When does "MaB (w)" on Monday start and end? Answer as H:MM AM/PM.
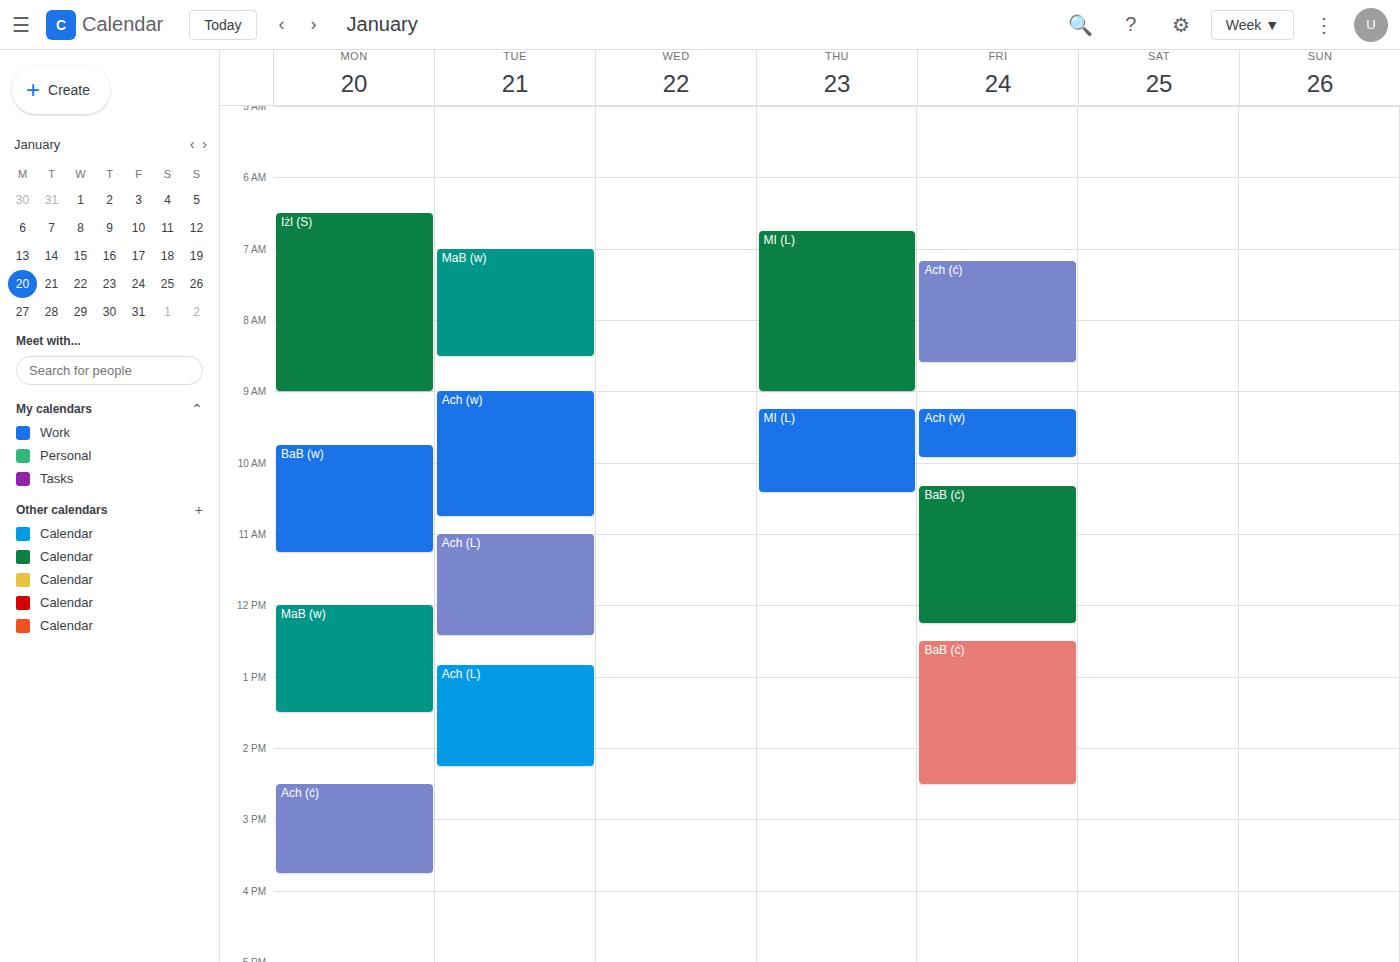
12:00 PM to 1:30 PM